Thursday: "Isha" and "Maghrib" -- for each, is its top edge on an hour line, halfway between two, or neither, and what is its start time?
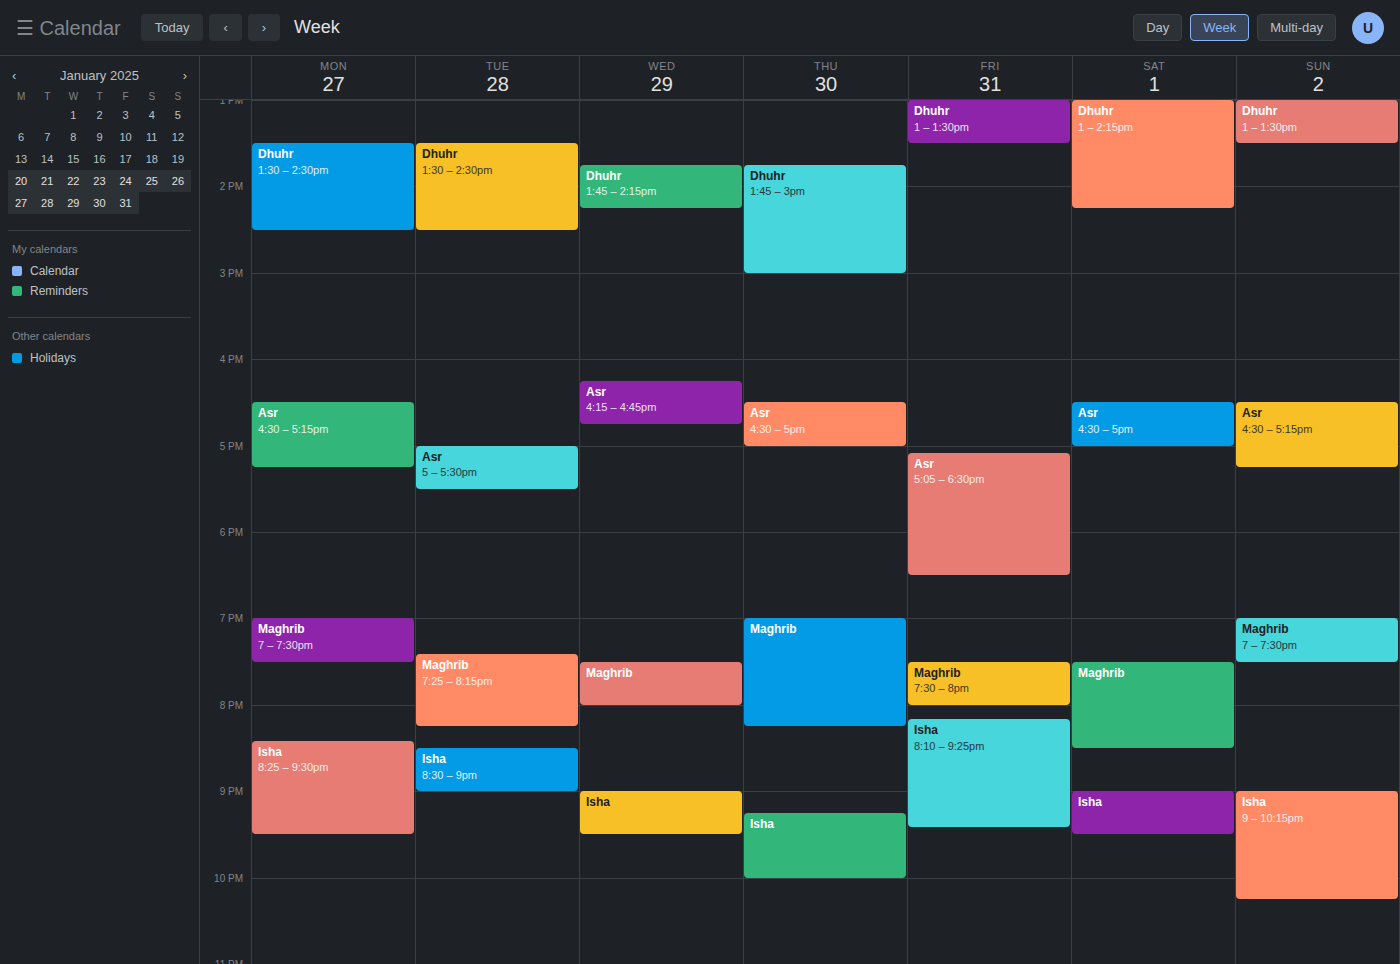
"Isha": 9:15 PM, neither: a quarter of the way from the 9 PM line to the 10 PM line. "Maghrib": 7:00 PM, exactly on the 7 PM line.